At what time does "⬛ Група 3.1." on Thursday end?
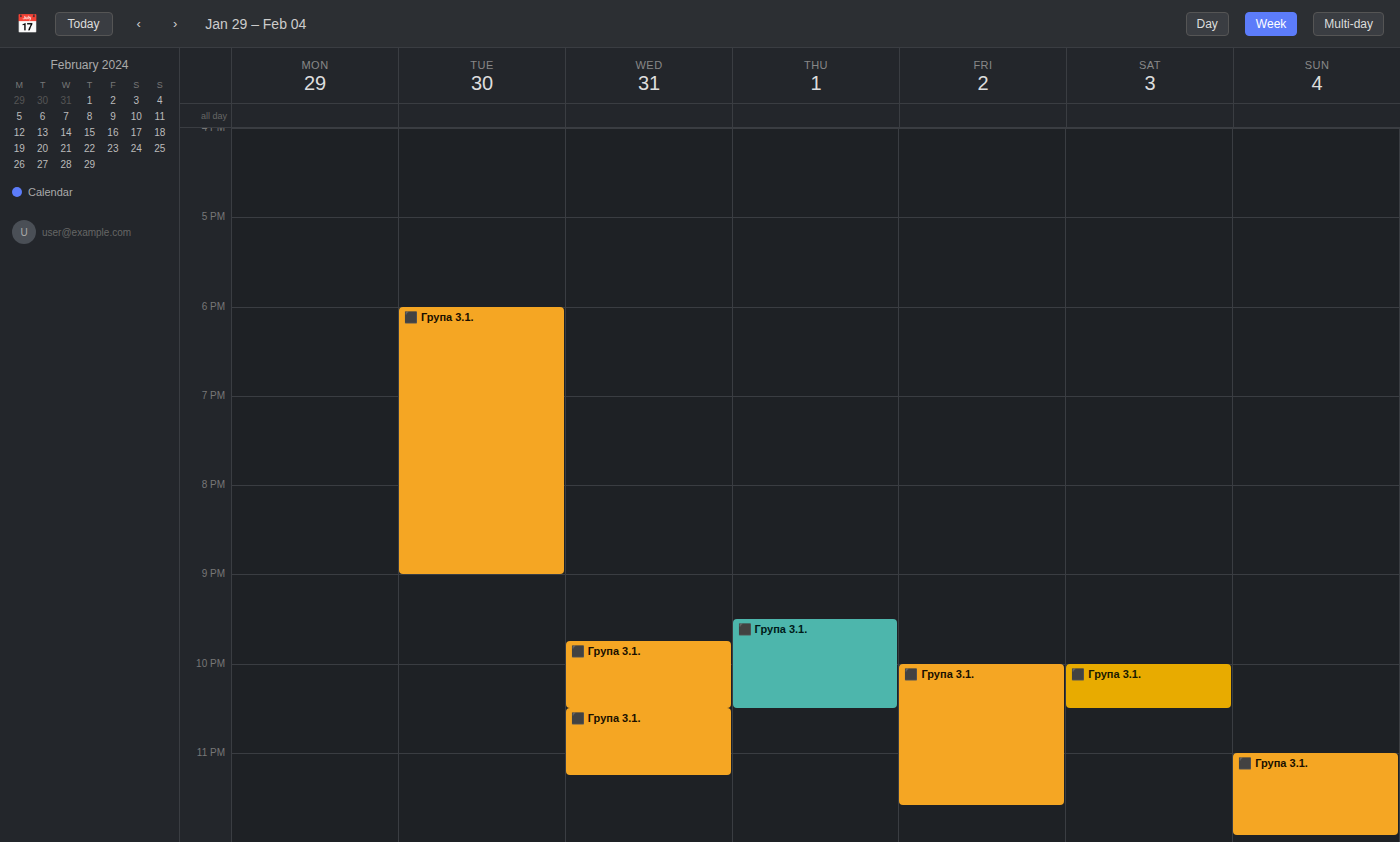
10:30 PM